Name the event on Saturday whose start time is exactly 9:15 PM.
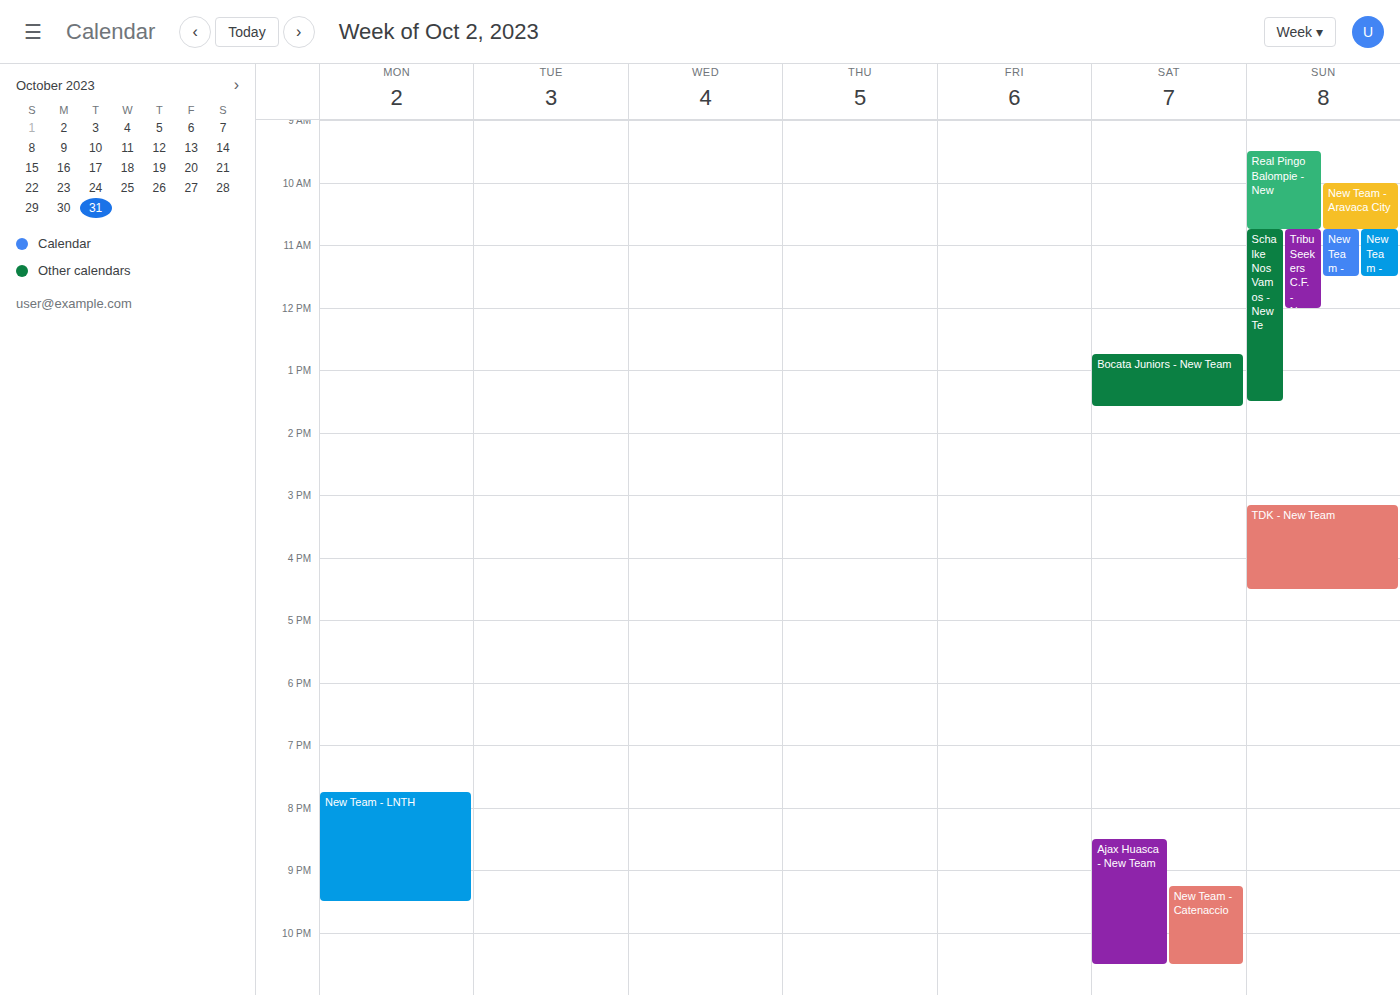
"New Team - Catenaccio"